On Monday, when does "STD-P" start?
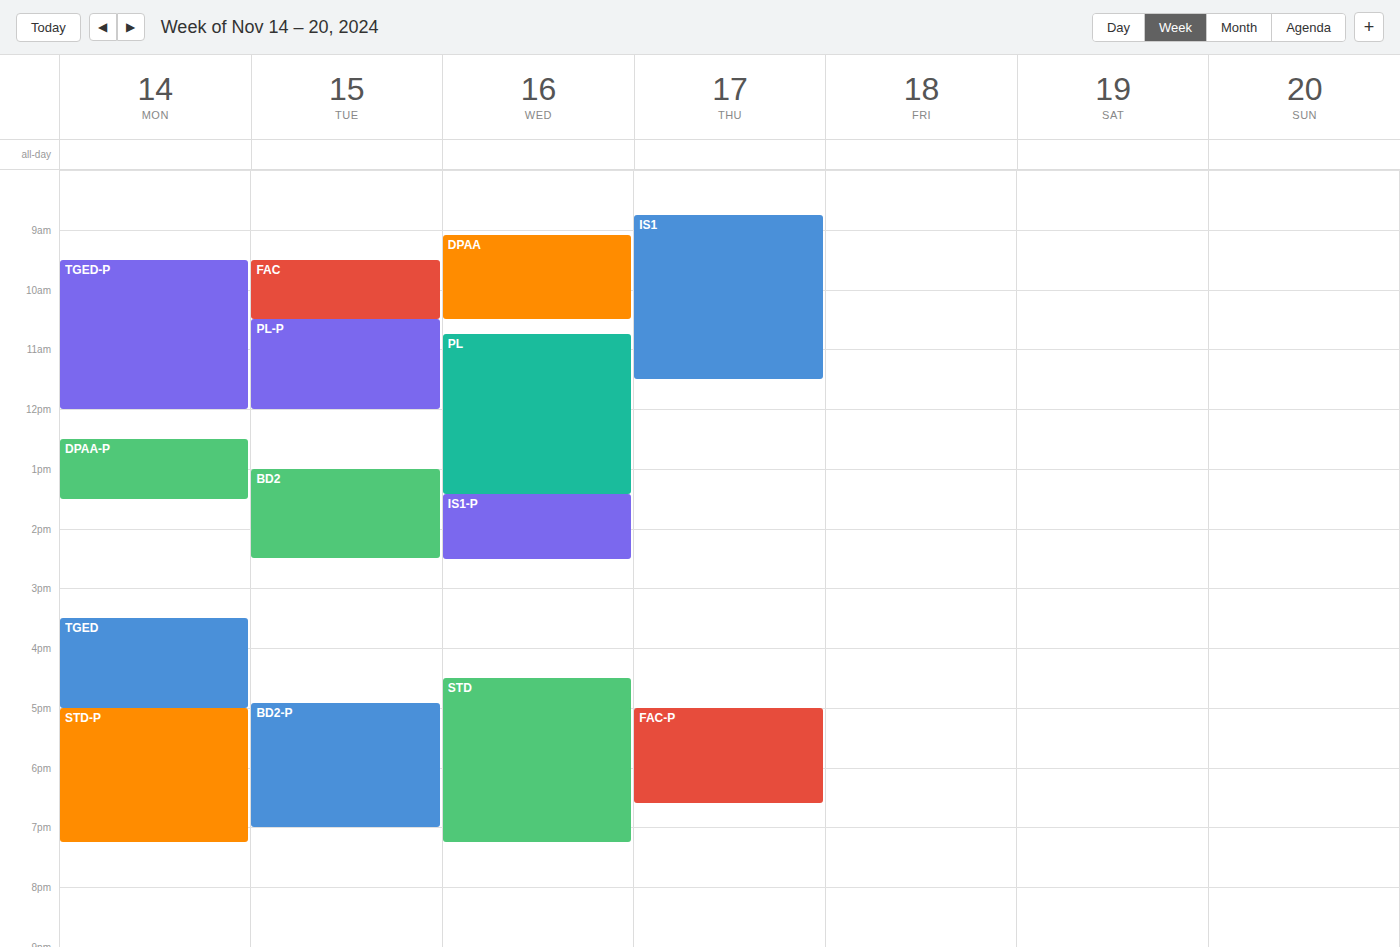
5:00 PM